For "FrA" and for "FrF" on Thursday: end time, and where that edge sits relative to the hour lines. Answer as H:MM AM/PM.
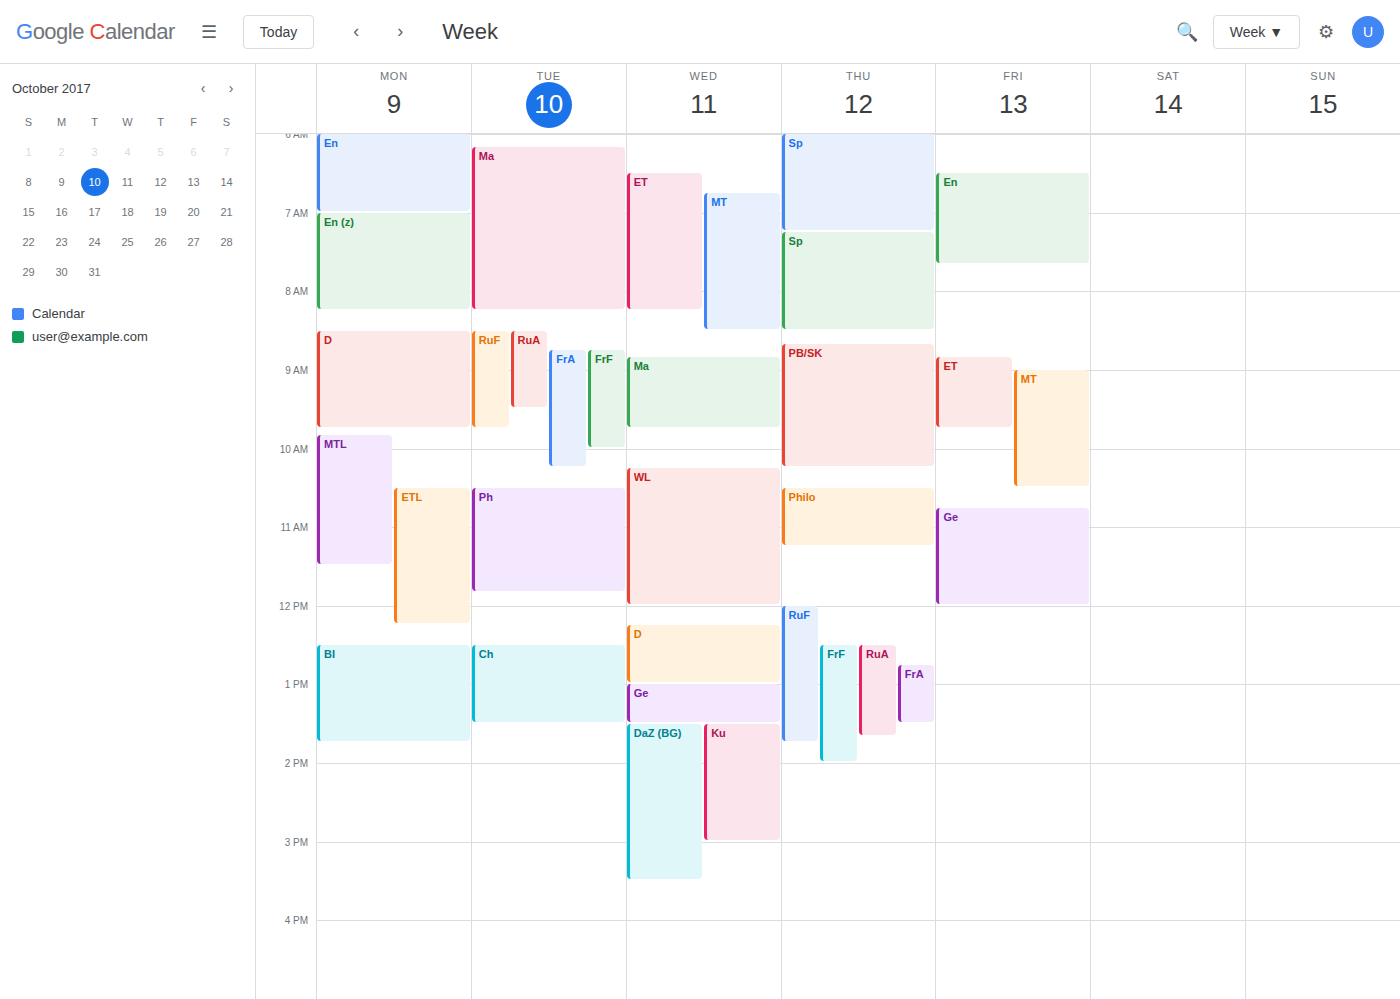
"FrA": 1:30 PM, halfway between the 1 PM and 2 PM lines. "FrF": 2:00 PM, exactly on the 2 PM line.